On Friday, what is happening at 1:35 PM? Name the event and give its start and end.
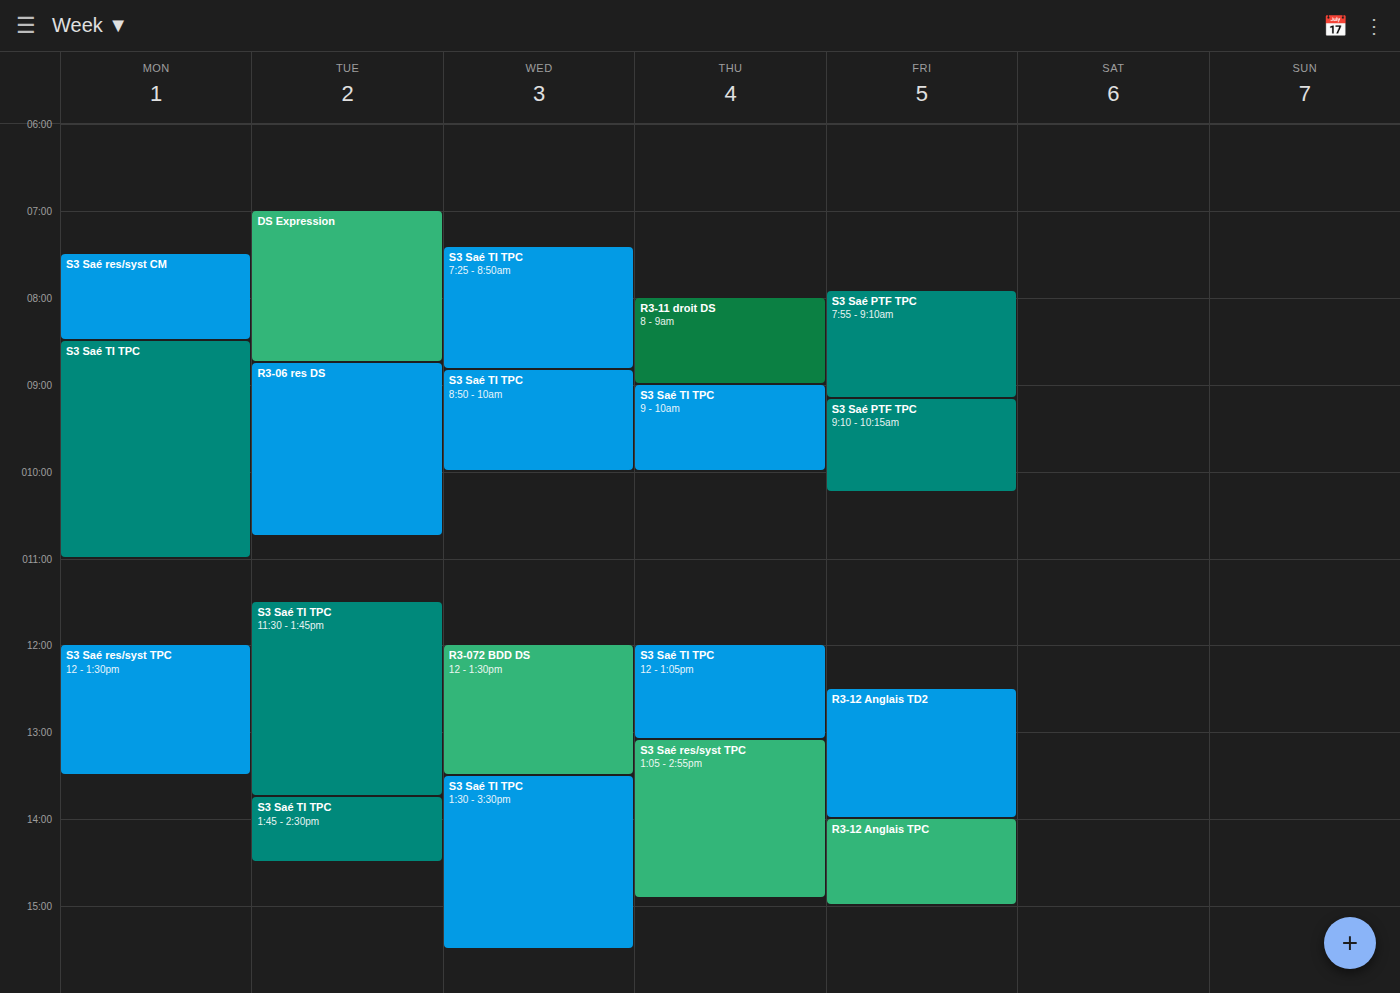
"R3-12 Anglais TD2", 12:30 PM to 2:00 PM